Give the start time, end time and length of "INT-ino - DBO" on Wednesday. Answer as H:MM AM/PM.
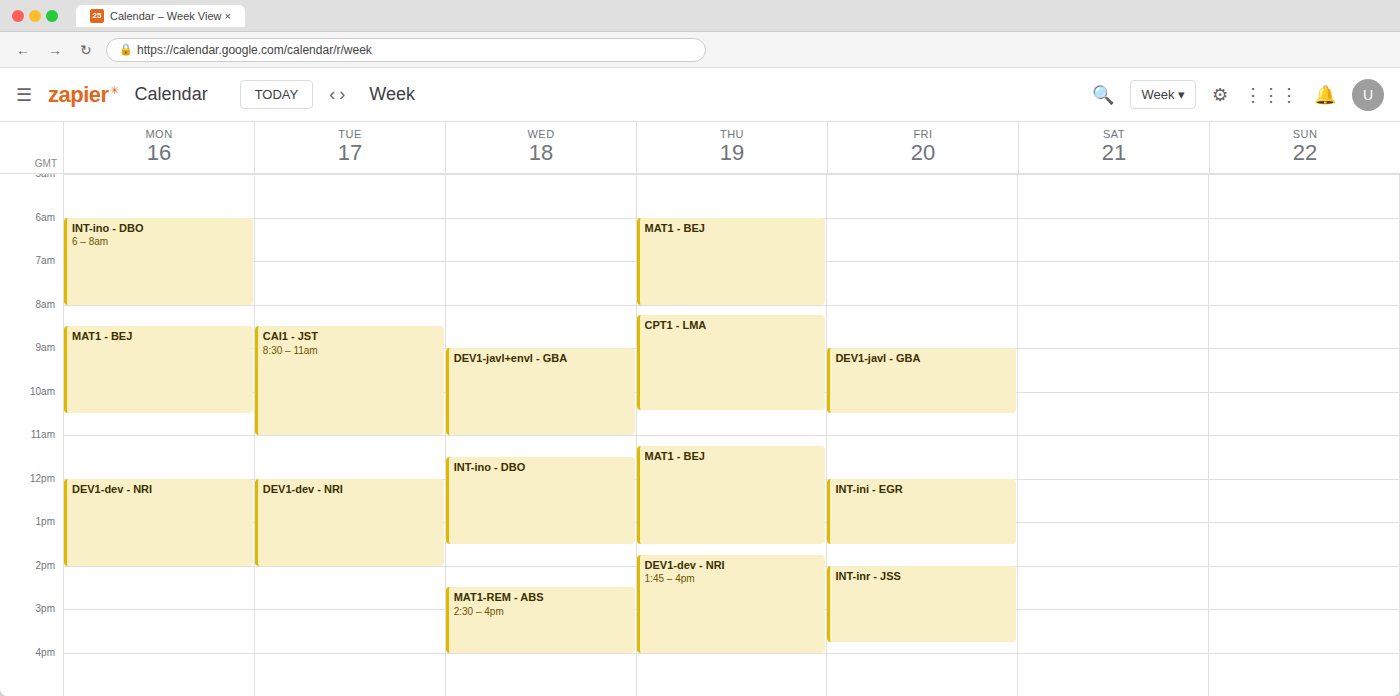
11:30 AM to 1:30 PM, 2 hours